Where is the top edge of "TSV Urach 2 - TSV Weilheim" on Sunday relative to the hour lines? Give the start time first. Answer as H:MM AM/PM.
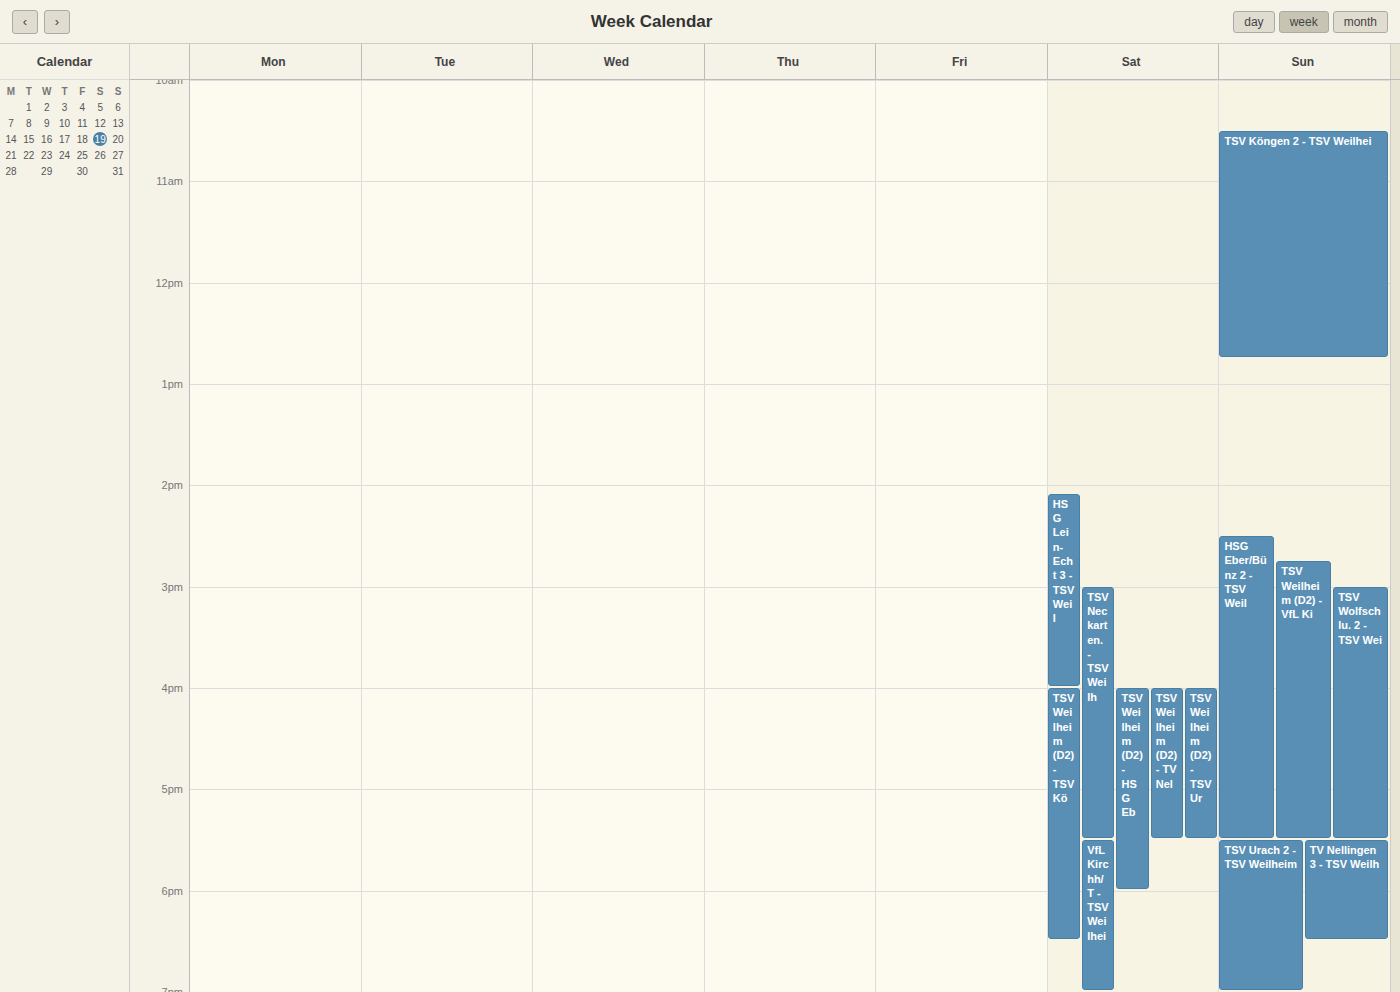
5:30 PM -- halfway between the 5 PM and 6 PM lines.